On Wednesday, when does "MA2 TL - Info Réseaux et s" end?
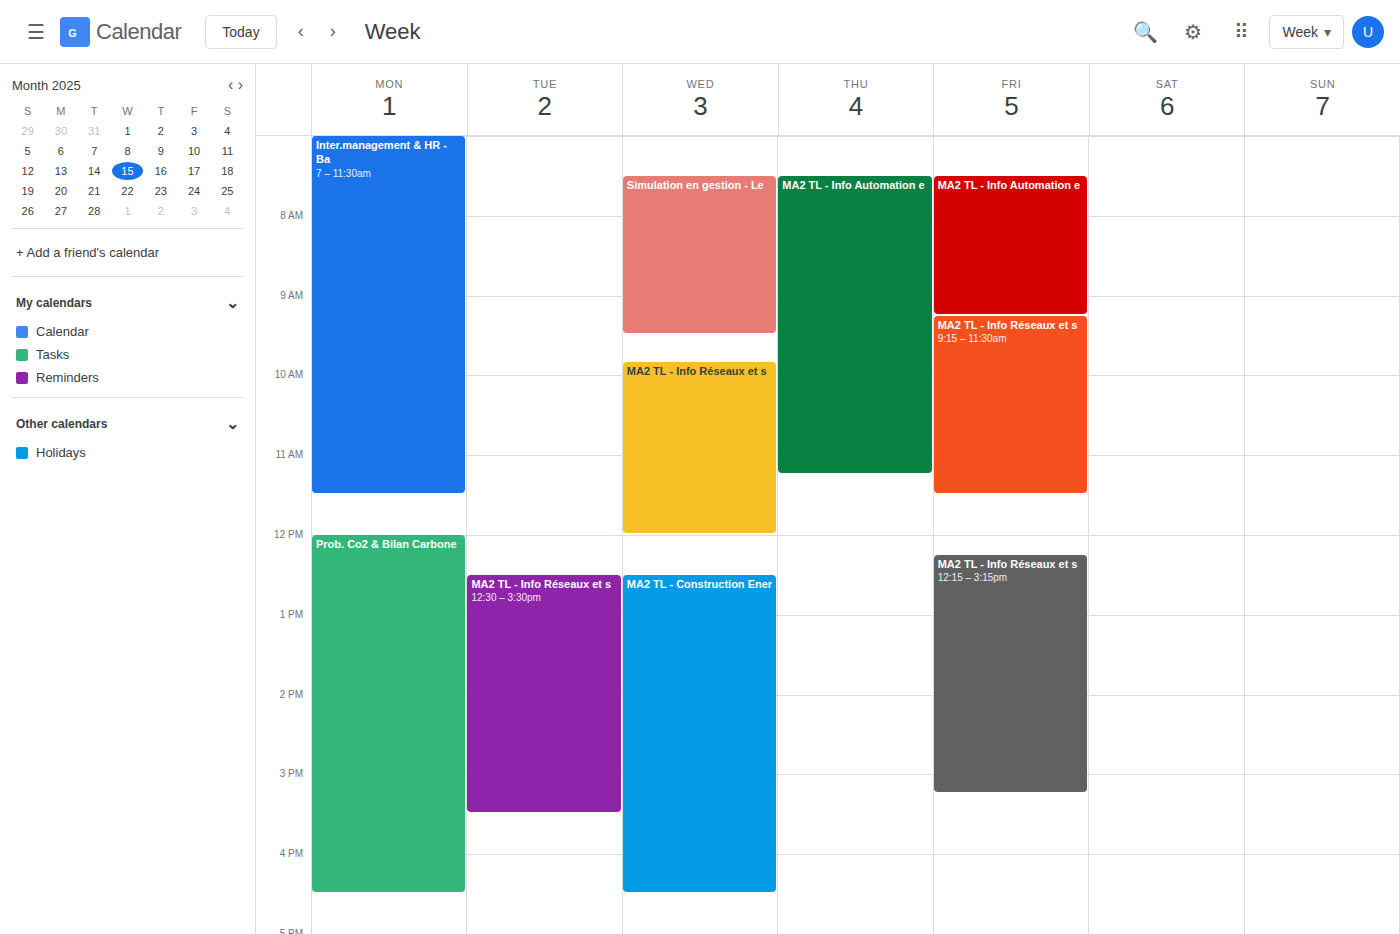
12:00 PM